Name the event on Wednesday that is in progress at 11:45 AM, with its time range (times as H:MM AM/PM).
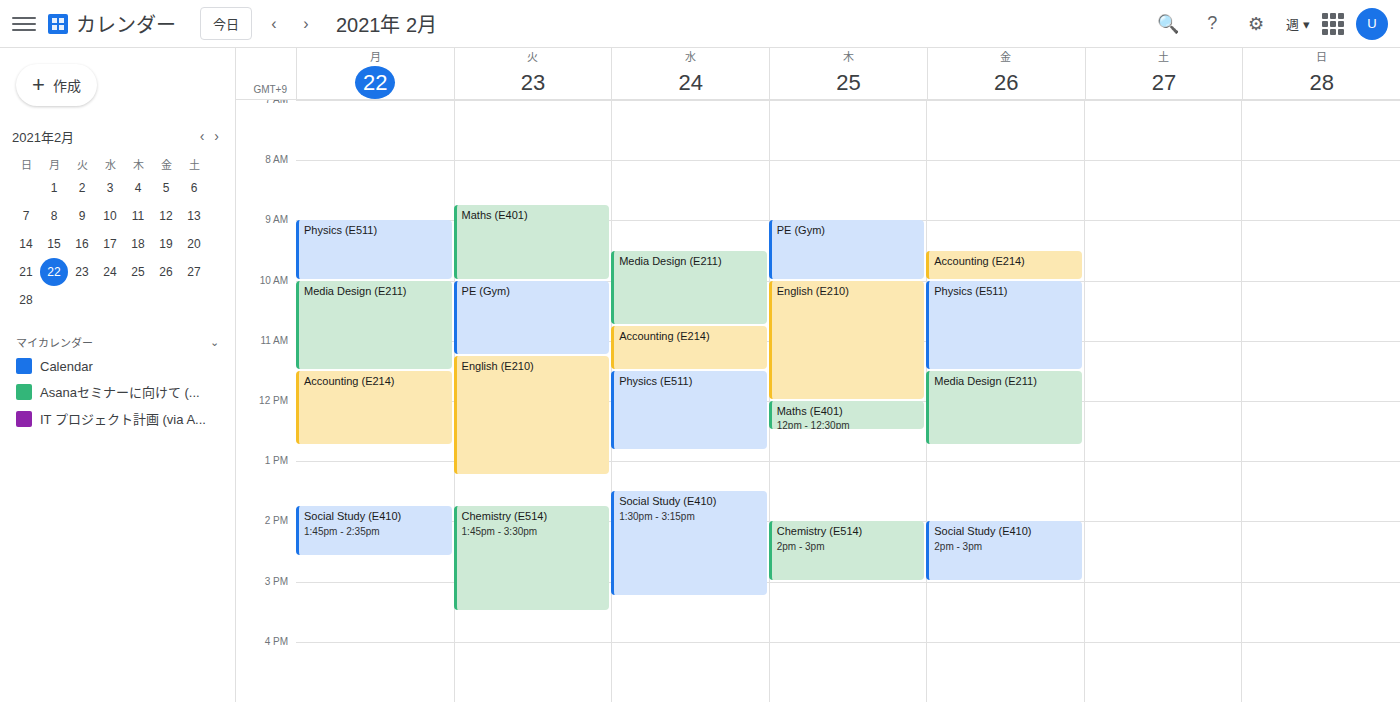
"Physics (E511)", 11:30 AM to 12:50 PM